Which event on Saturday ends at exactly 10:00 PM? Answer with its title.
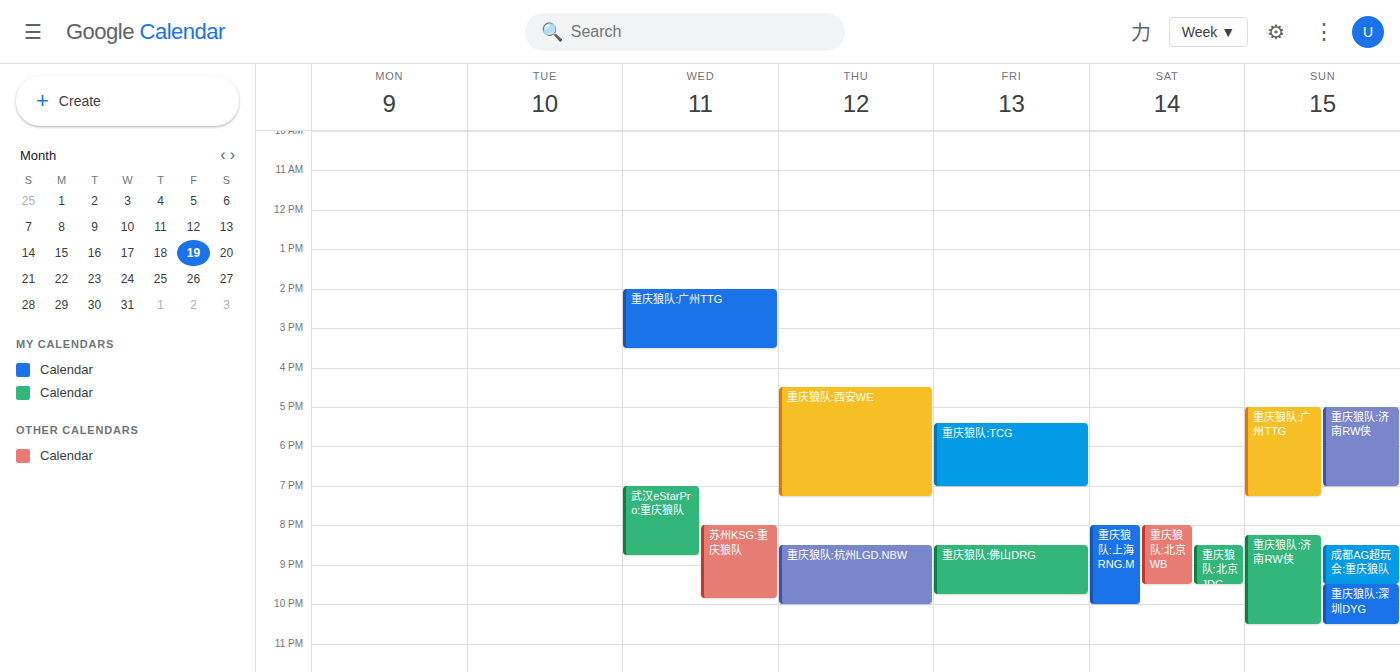
"重庆狼队:上海RNG.M"